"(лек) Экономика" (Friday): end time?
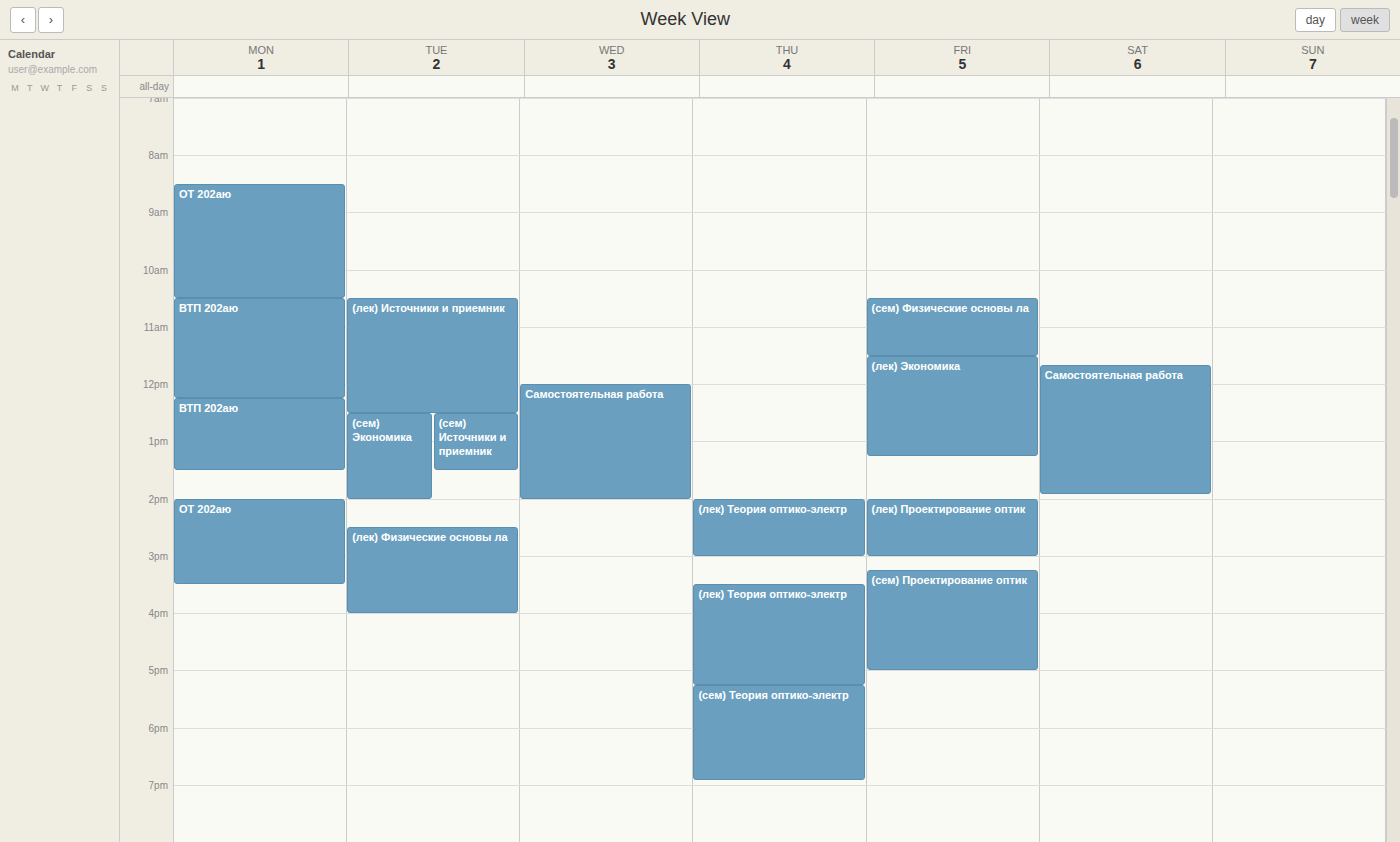
1:15 PM